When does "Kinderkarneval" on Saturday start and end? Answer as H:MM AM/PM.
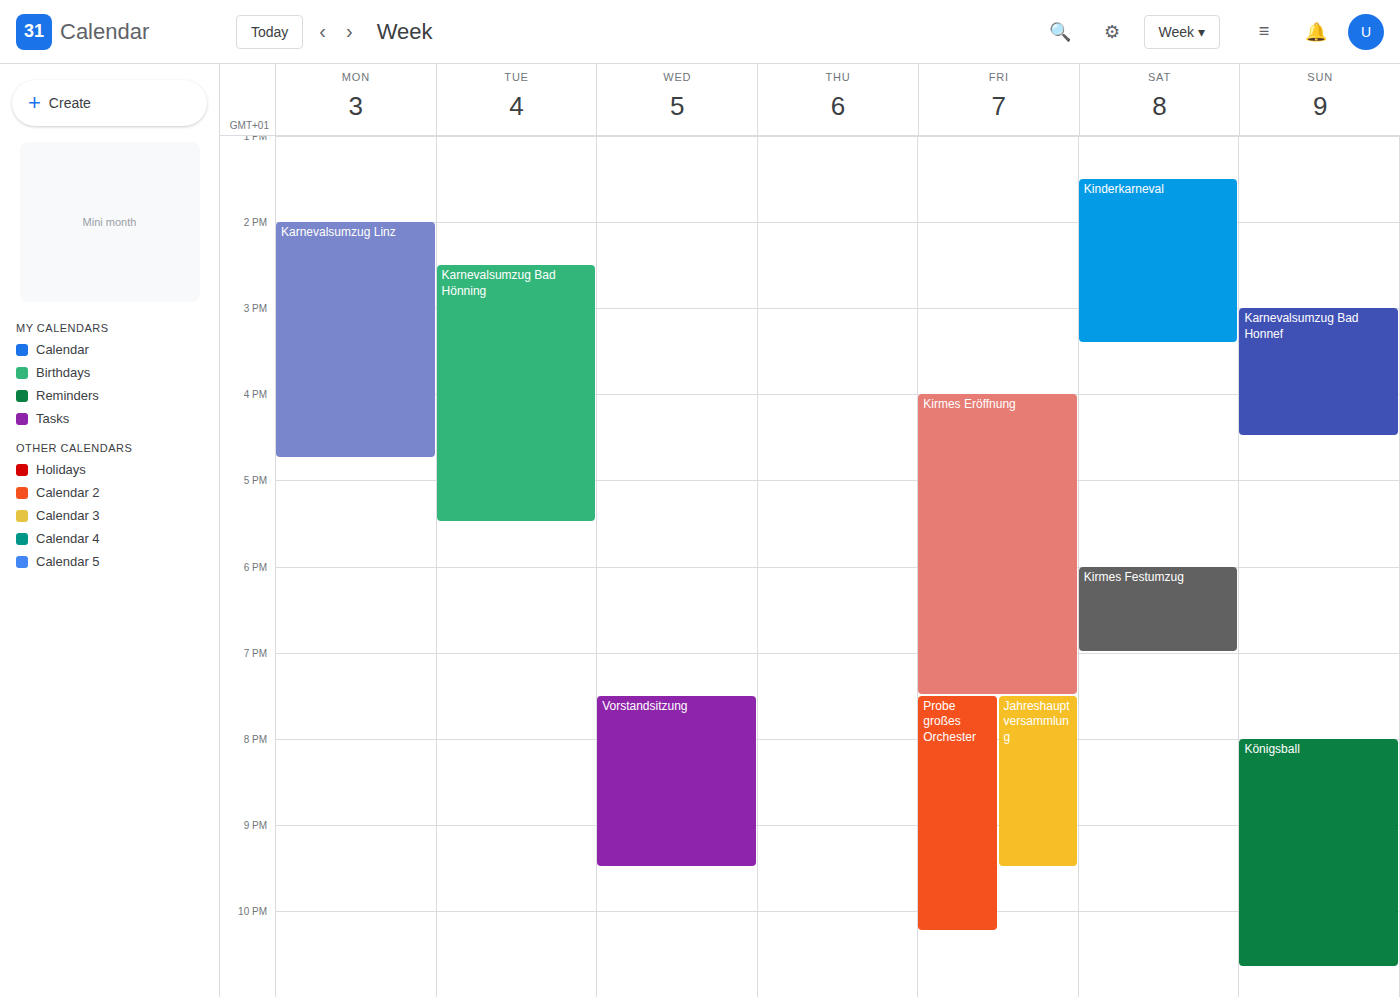
1:30 PM to 3:25 PM